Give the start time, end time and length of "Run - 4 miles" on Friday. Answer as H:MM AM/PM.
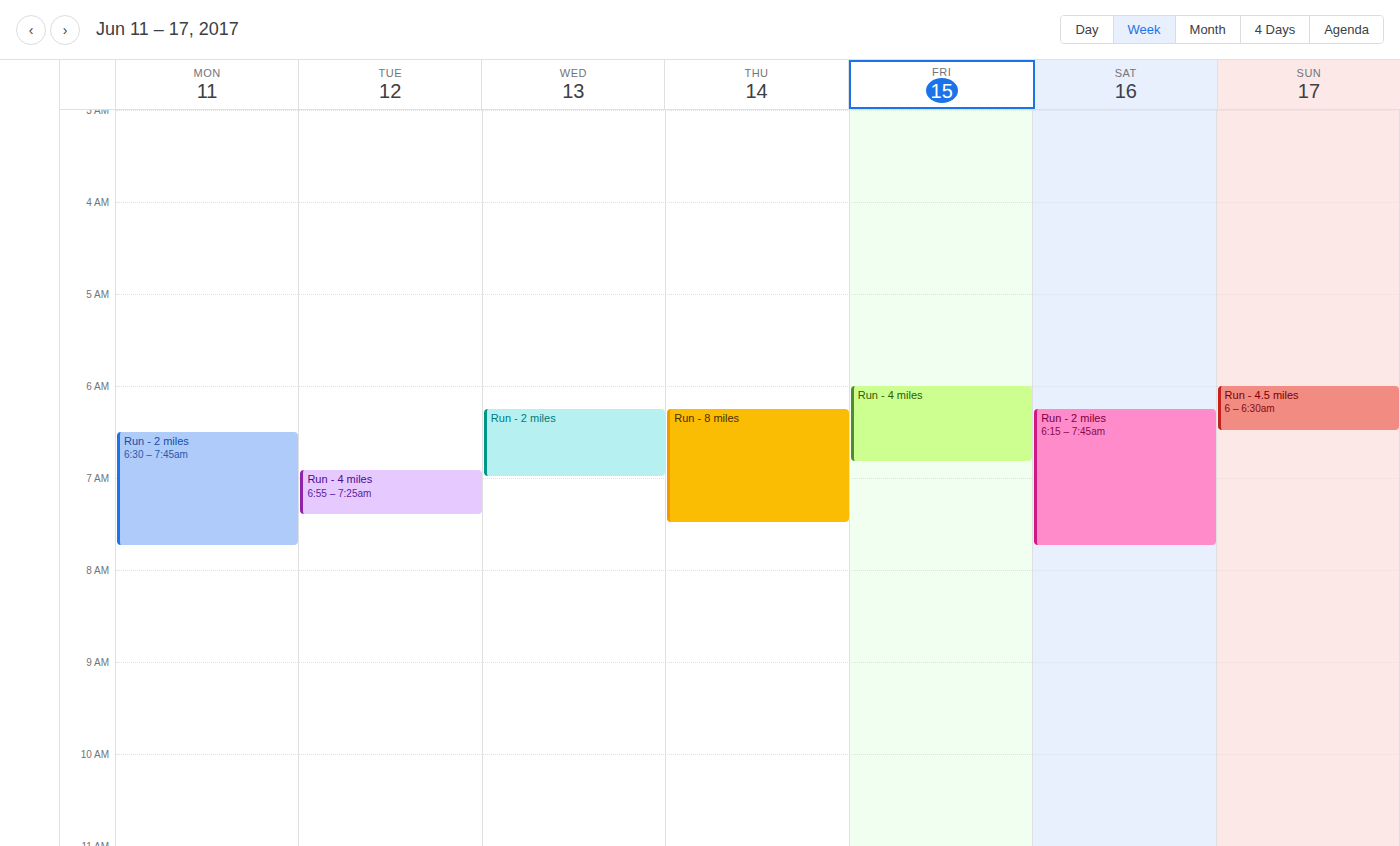
6:00 AM to 6:50 AM, 50 minutes